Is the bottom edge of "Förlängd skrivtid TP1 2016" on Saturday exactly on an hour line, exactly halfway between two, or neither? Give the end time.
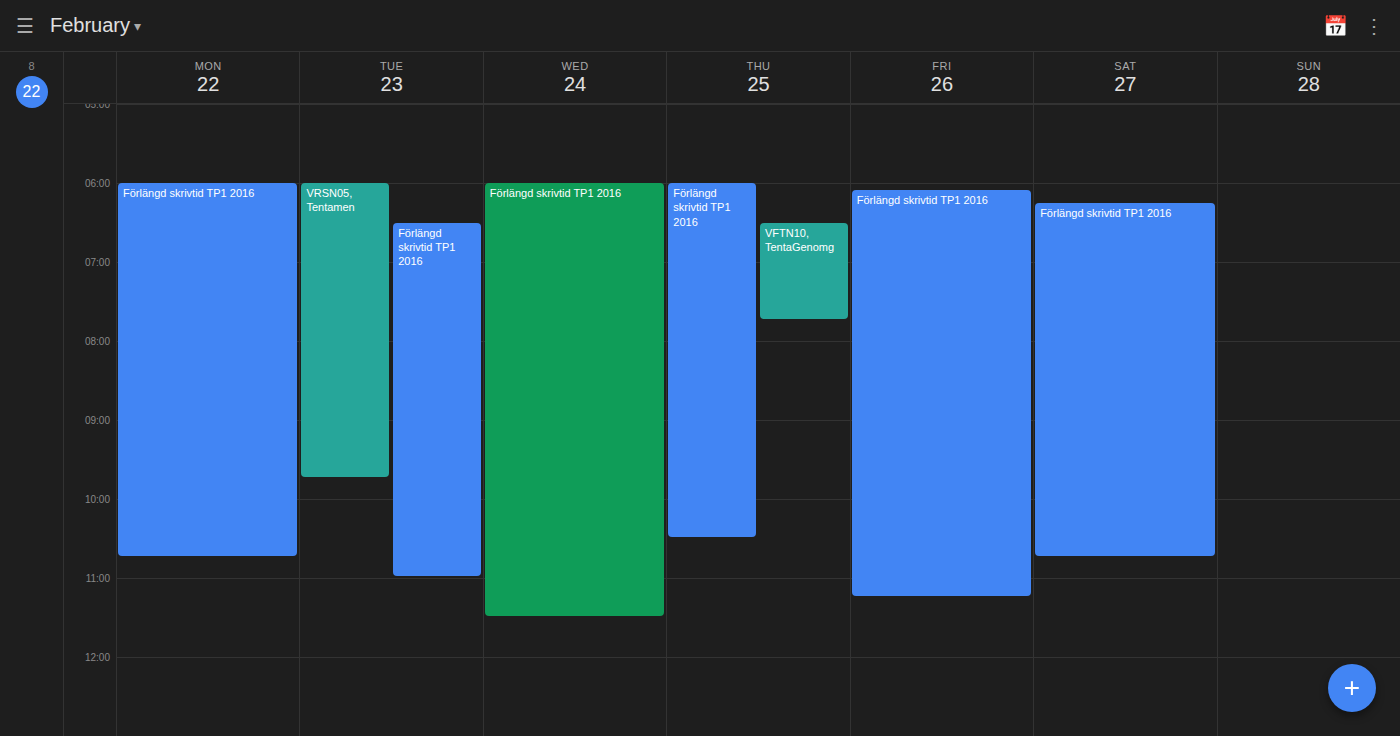
10:45 AM -- neither: three quarters of the way from the 10 AM line to the 11 AM line.